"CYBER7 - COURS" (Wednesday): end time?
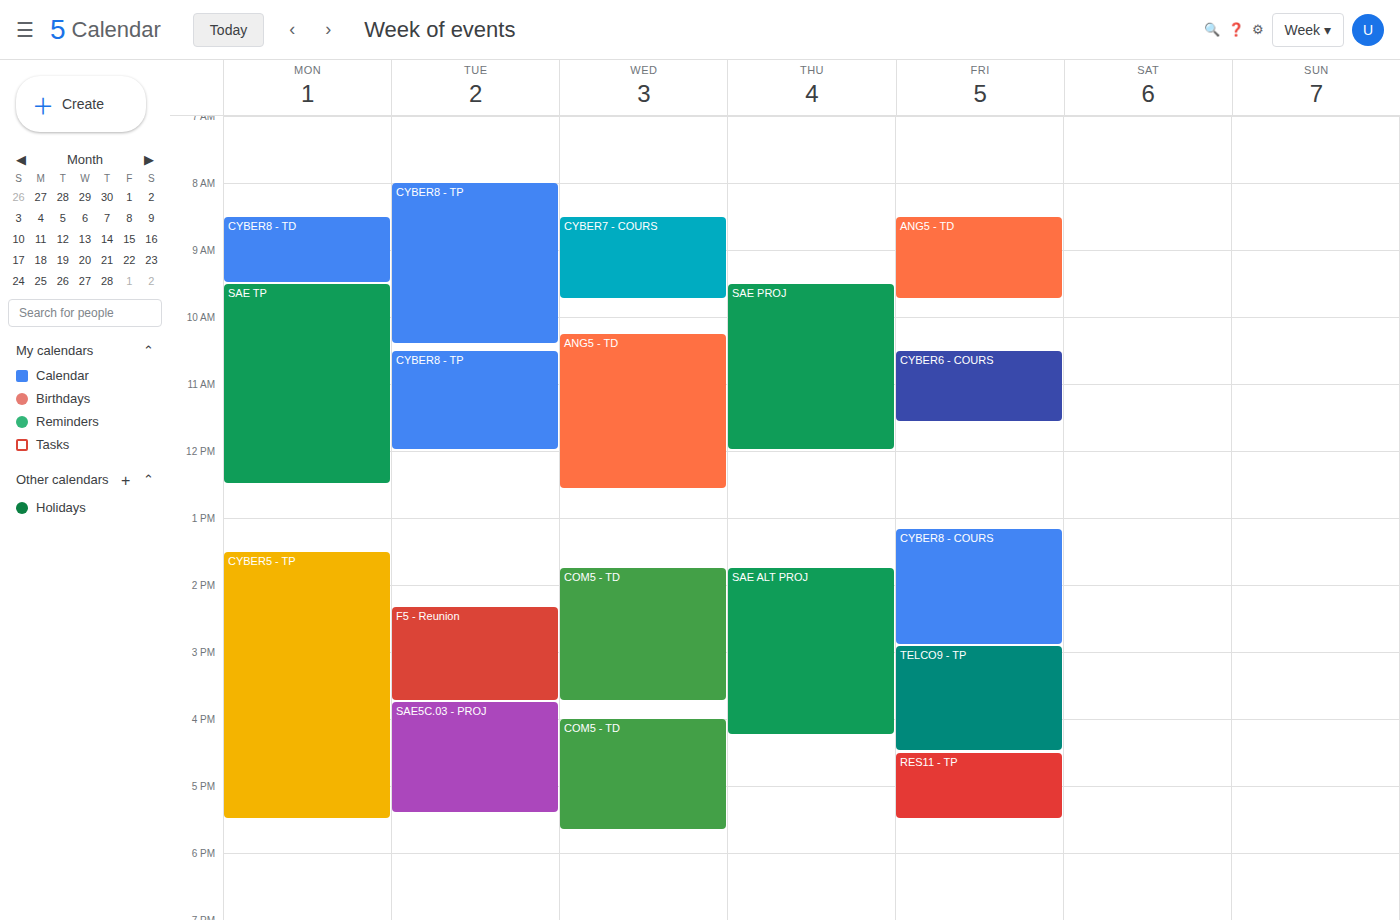
9:45 AM